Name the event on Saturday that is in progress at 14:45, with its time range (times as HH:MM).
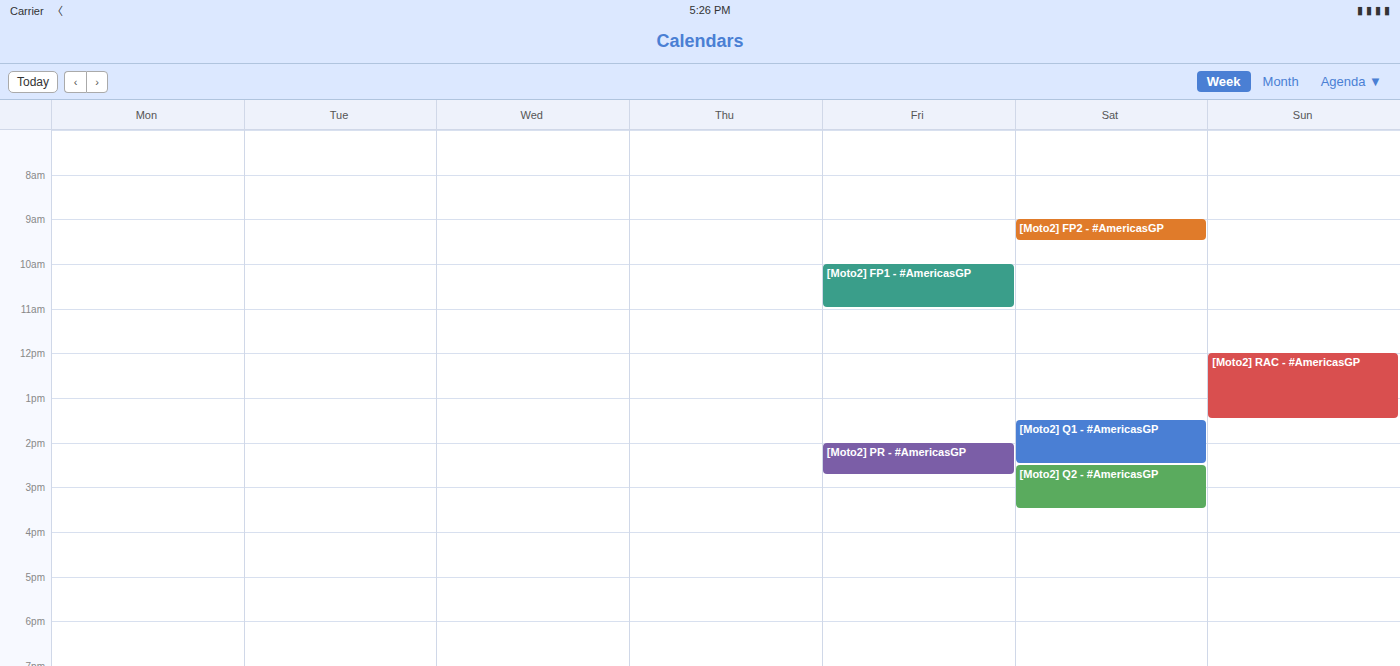
"[Moto2] Q2 - #AmericasGP", 14:30 to 15:30